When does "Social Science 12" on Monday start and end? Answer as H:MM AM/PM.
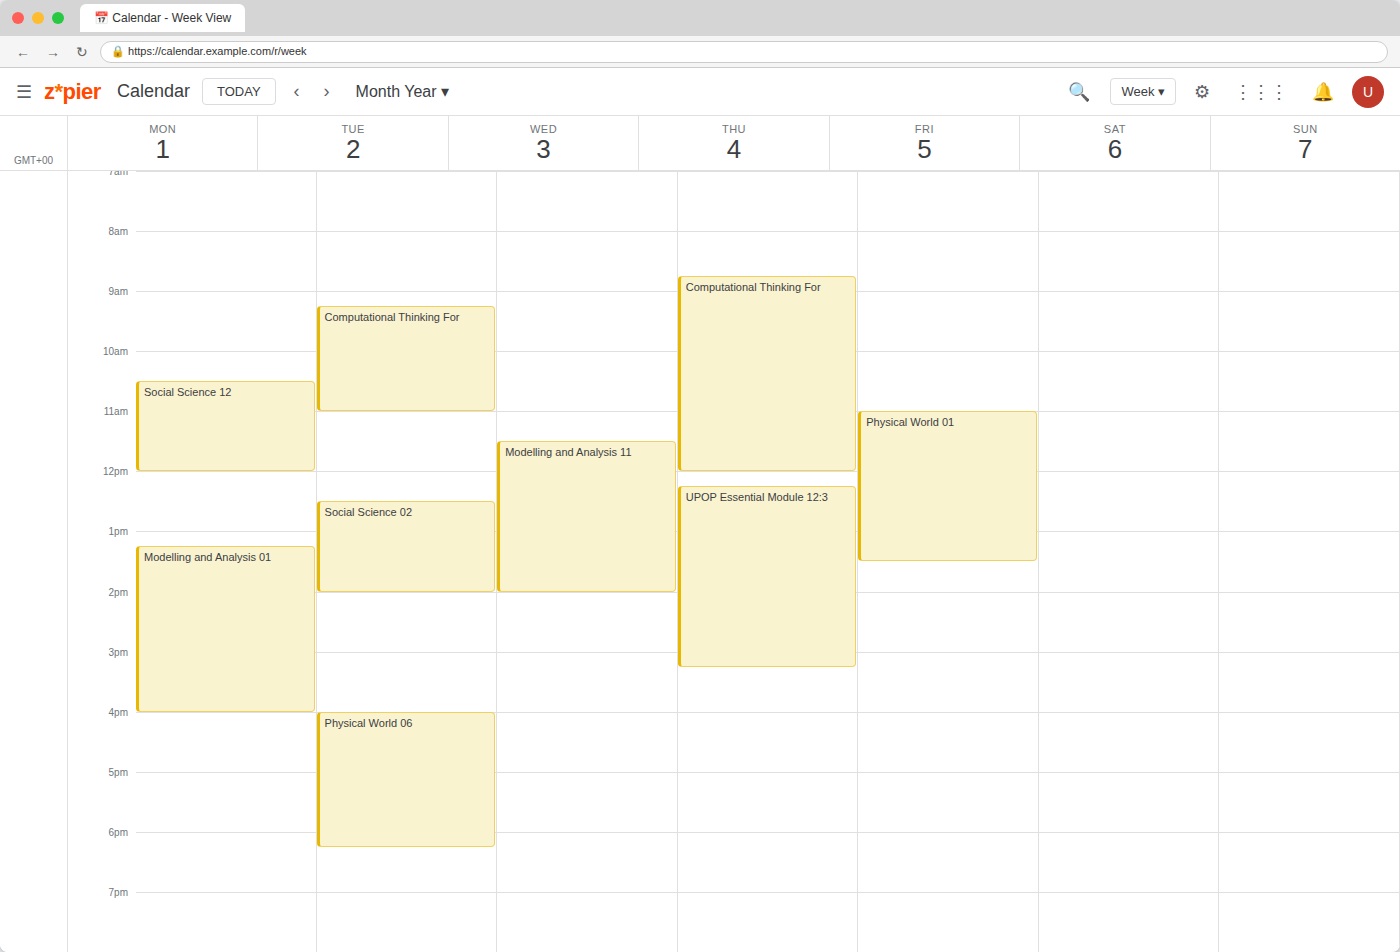
10:30 AM to 12:00 PM